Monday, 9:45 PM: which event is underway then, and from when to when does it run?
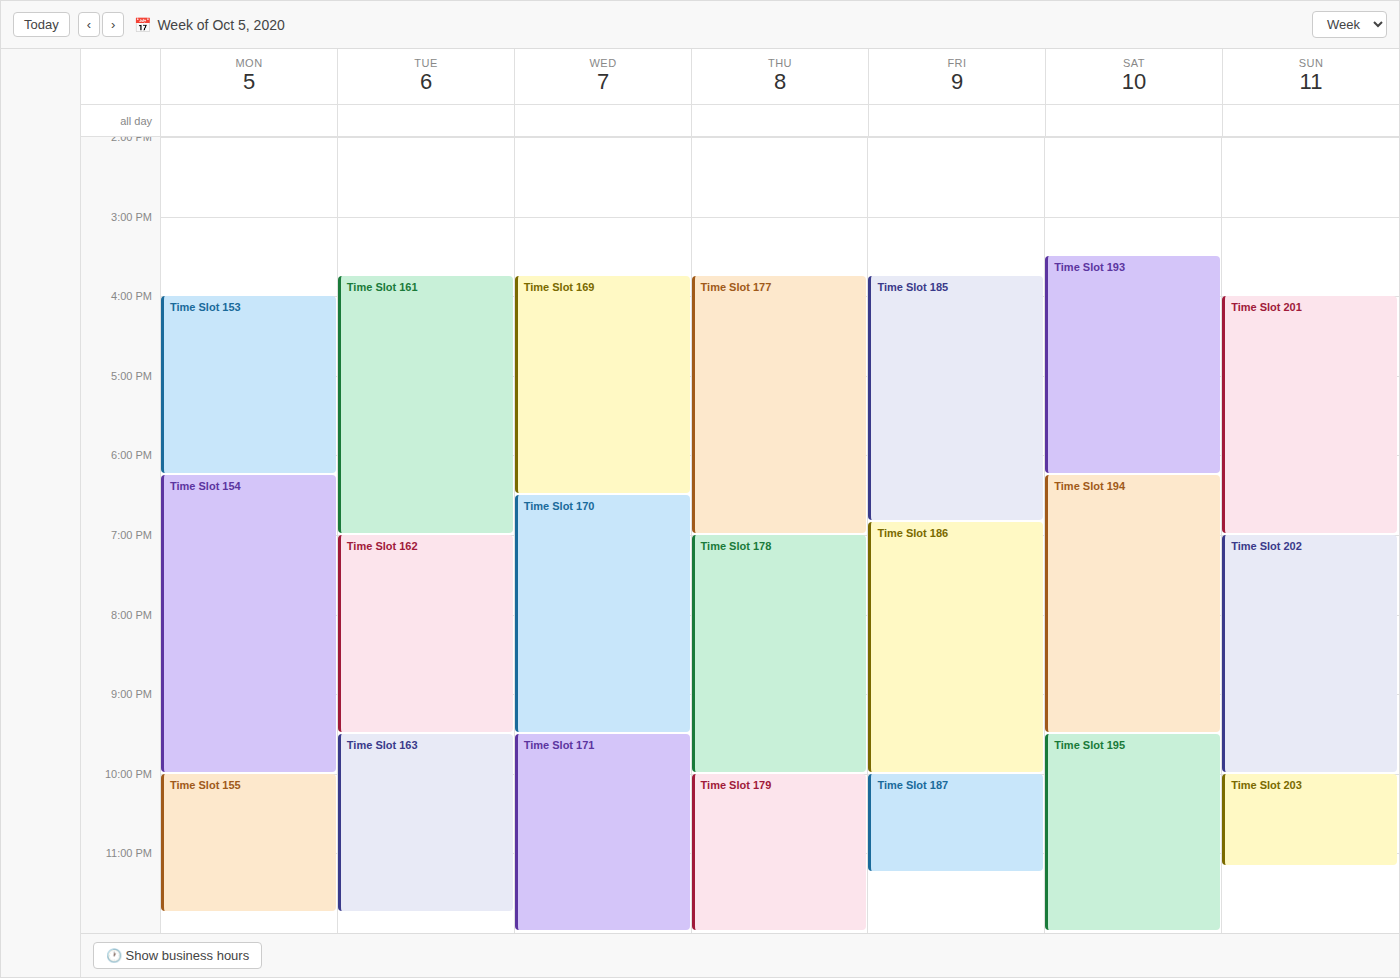
"Time Slot 154", 6:15 PM to 10:00 PM